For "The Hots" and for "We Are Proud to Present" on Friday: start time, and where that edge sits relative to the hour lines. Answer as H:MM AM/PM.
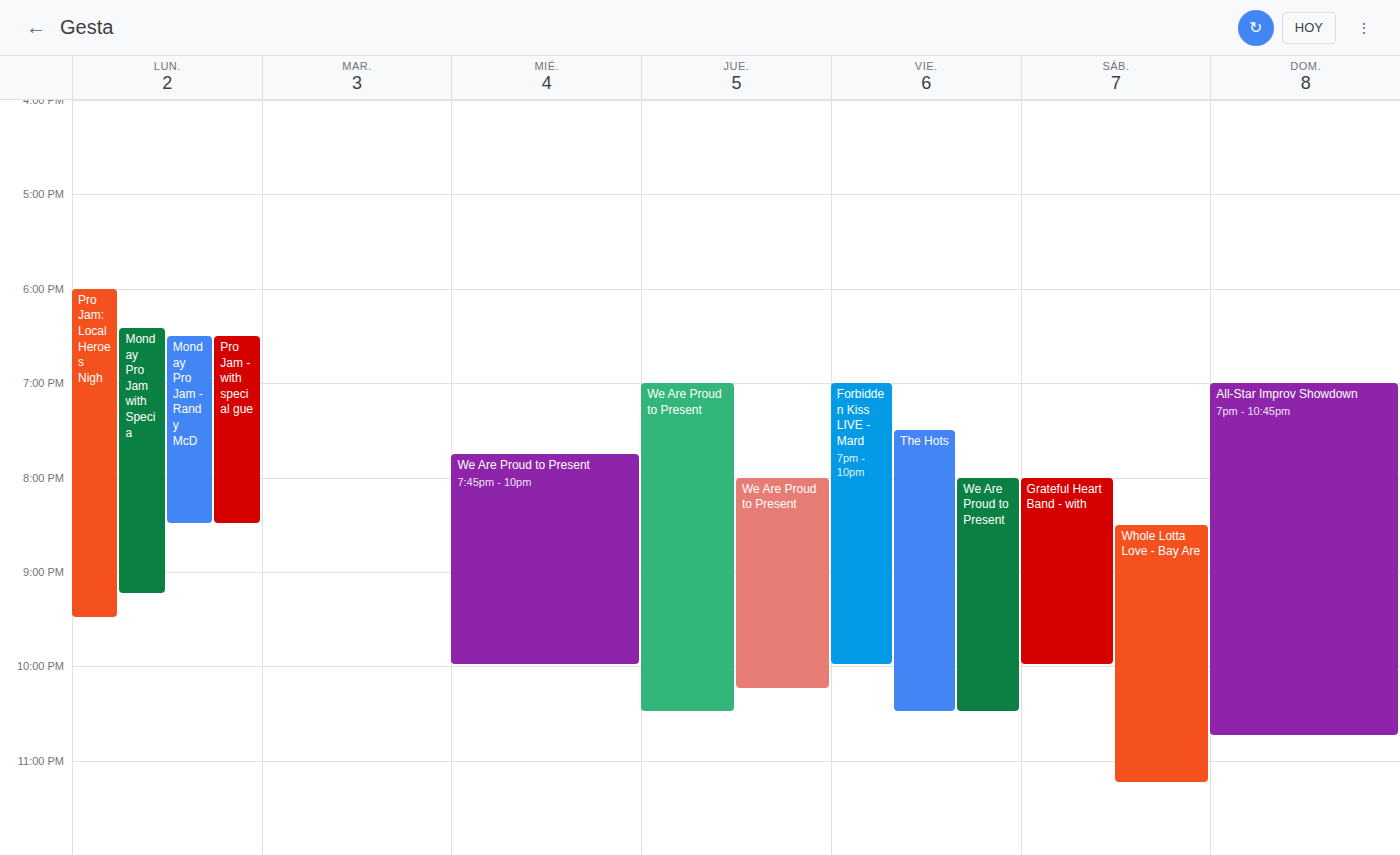
"The Hots": 7:30 PM, halfway between the 7 PM and 8 PM lines. "We Are Proud to Present": 8:00 PM, exactly on the 8 PM line.